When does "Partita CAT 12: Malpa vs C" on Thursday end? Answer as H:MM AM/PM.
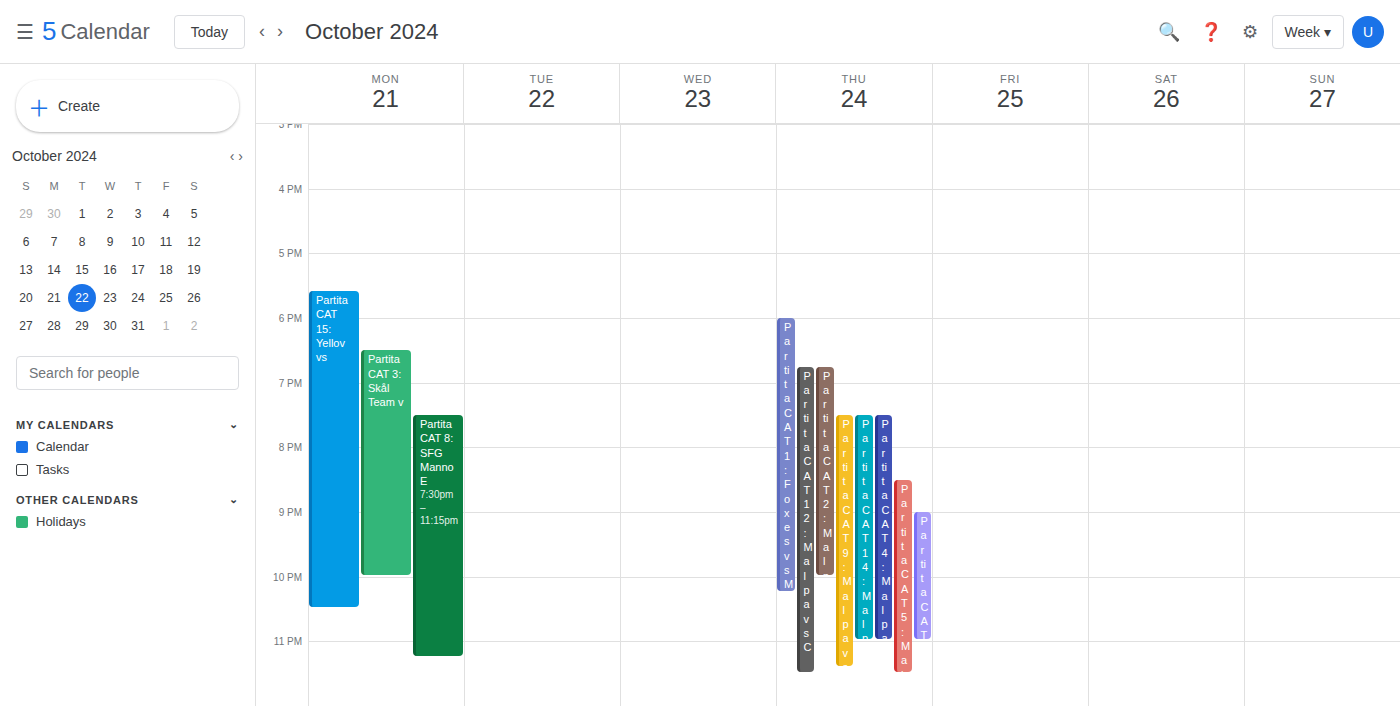
11:30 PM